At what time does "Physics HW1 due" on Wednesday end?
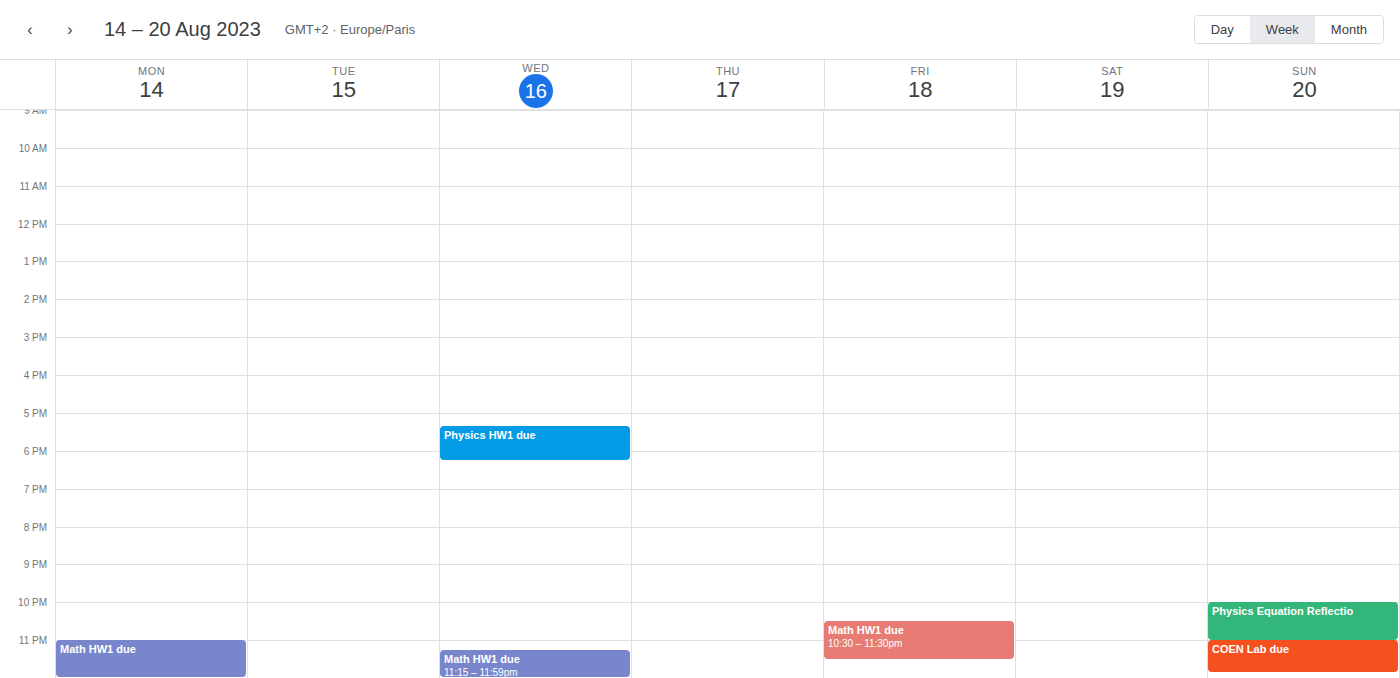
18:15